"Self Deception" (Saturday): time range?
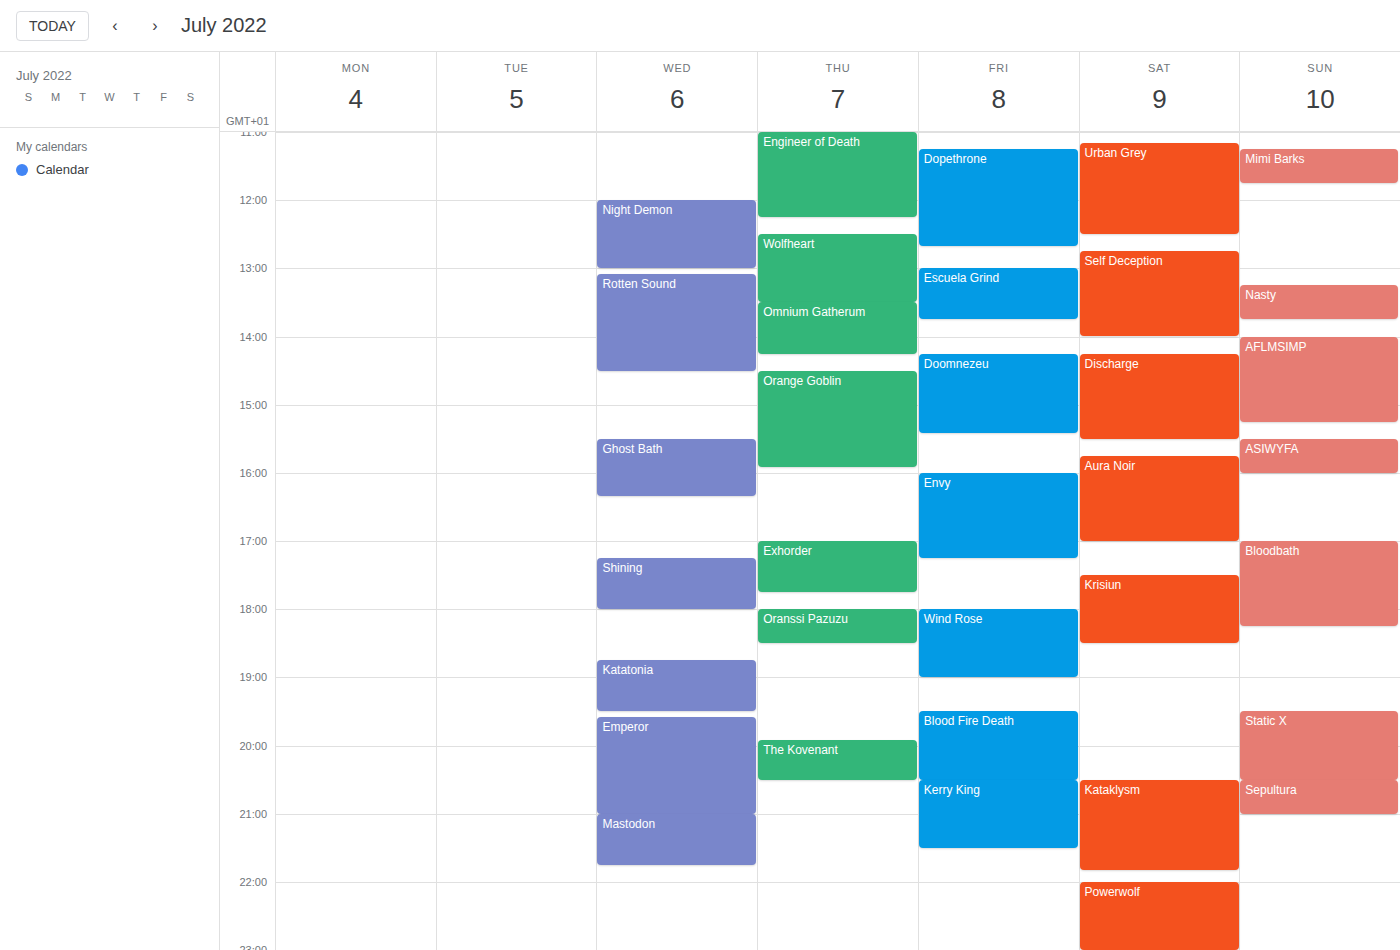
12:45 PM to 2:00 PM